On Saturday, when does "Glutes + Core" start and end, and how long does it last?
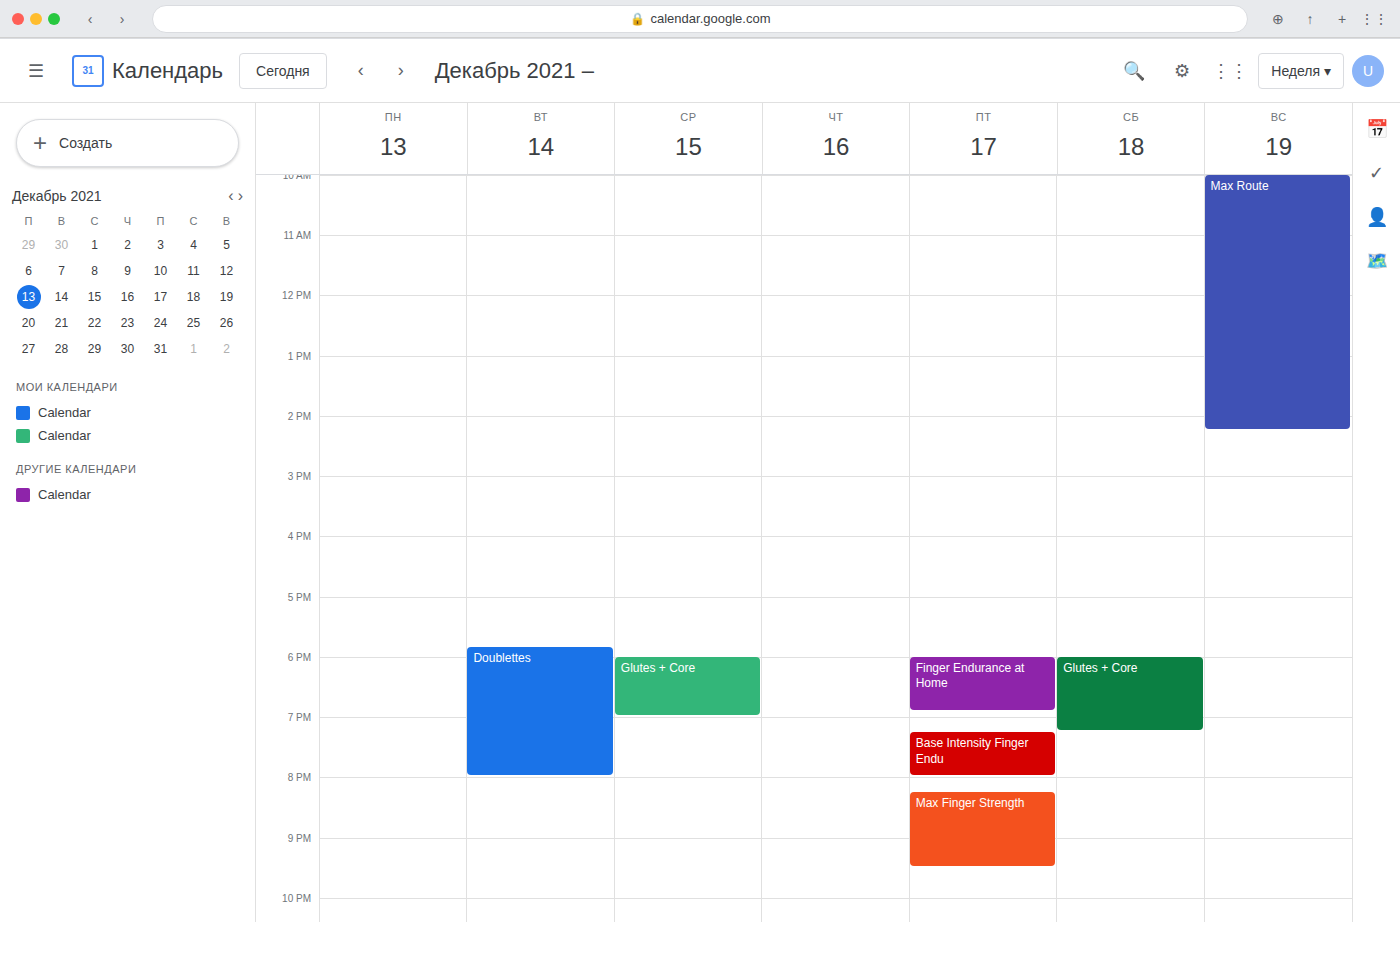
6:00 PM to 7:15 PM, 1 hour 15 minutes